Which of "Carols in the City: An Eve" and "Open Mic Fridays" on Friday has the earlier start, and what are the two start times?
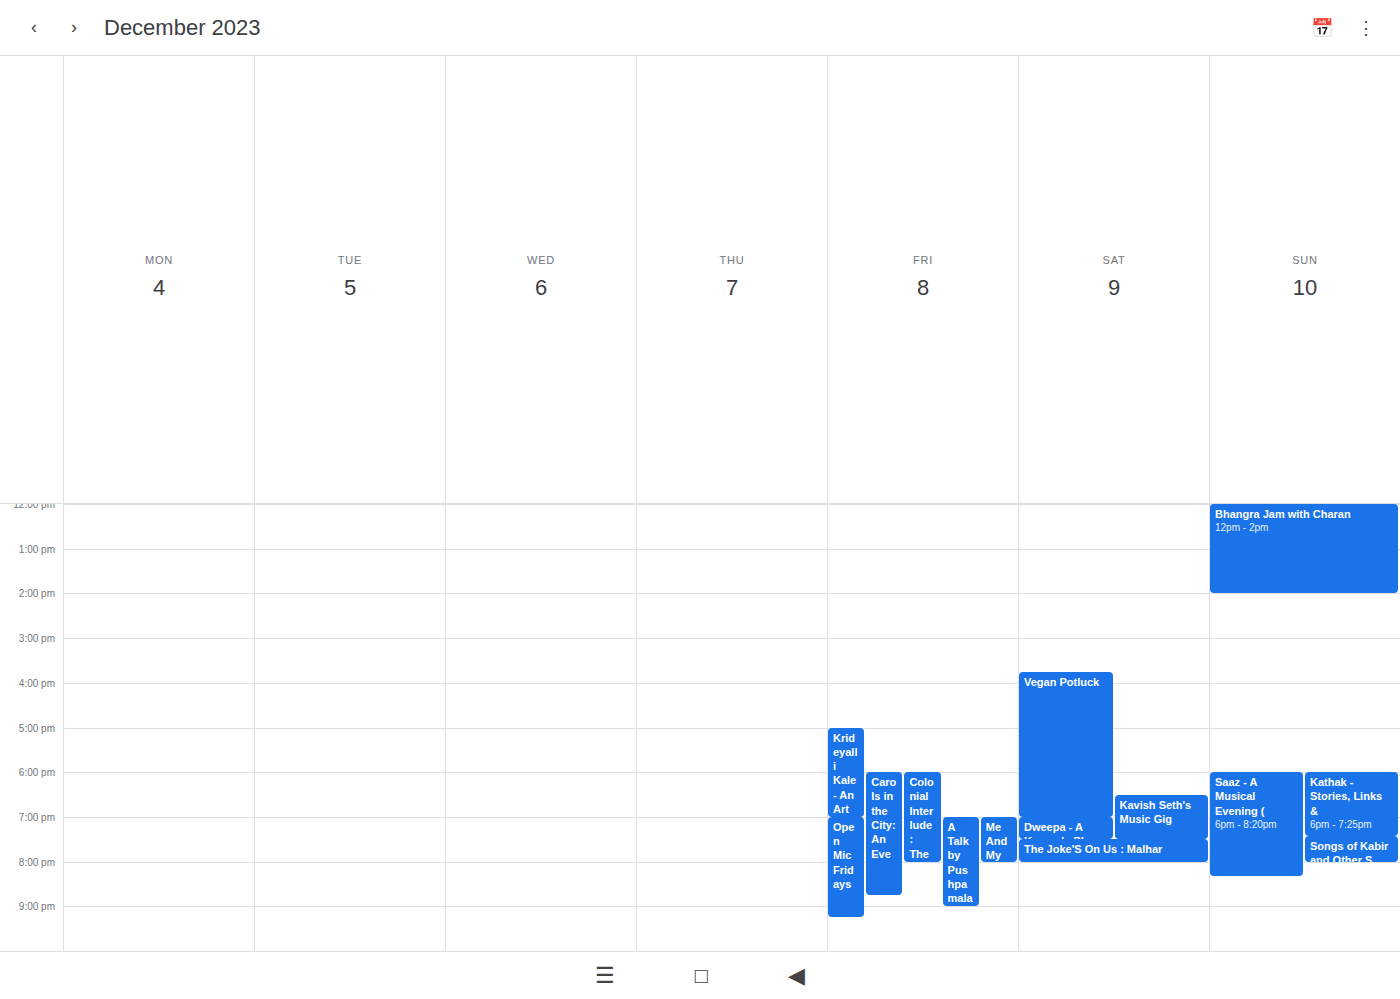
"Carols in the City: An Eve" 6:00 PM; "Open Mic Fridays" 7:00 PM.